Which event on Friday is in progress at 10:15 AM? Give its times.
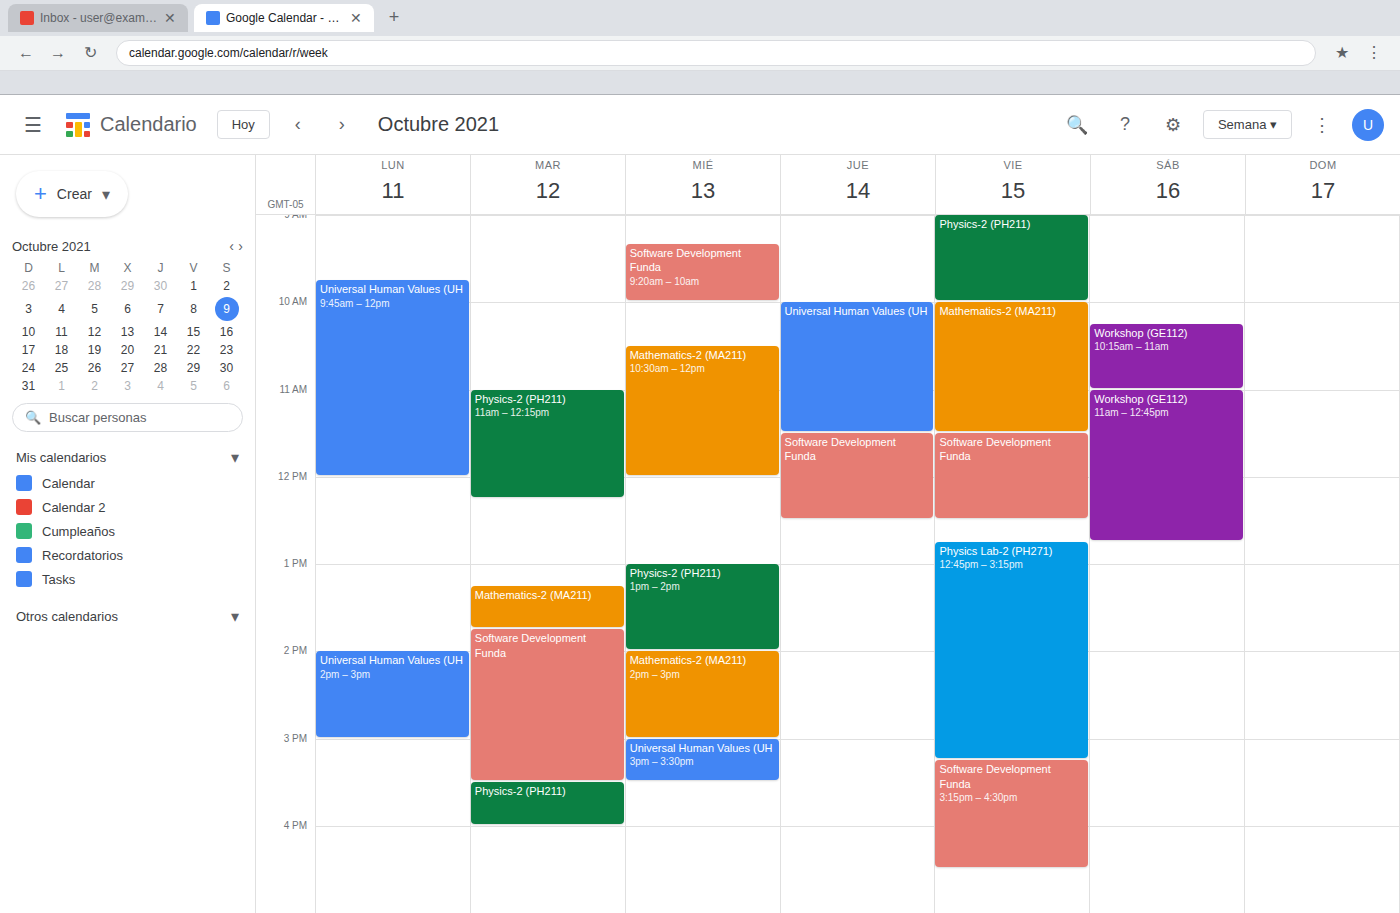
"Mathematics-2 (MA211)", 10:00 AM to 11:30 AM